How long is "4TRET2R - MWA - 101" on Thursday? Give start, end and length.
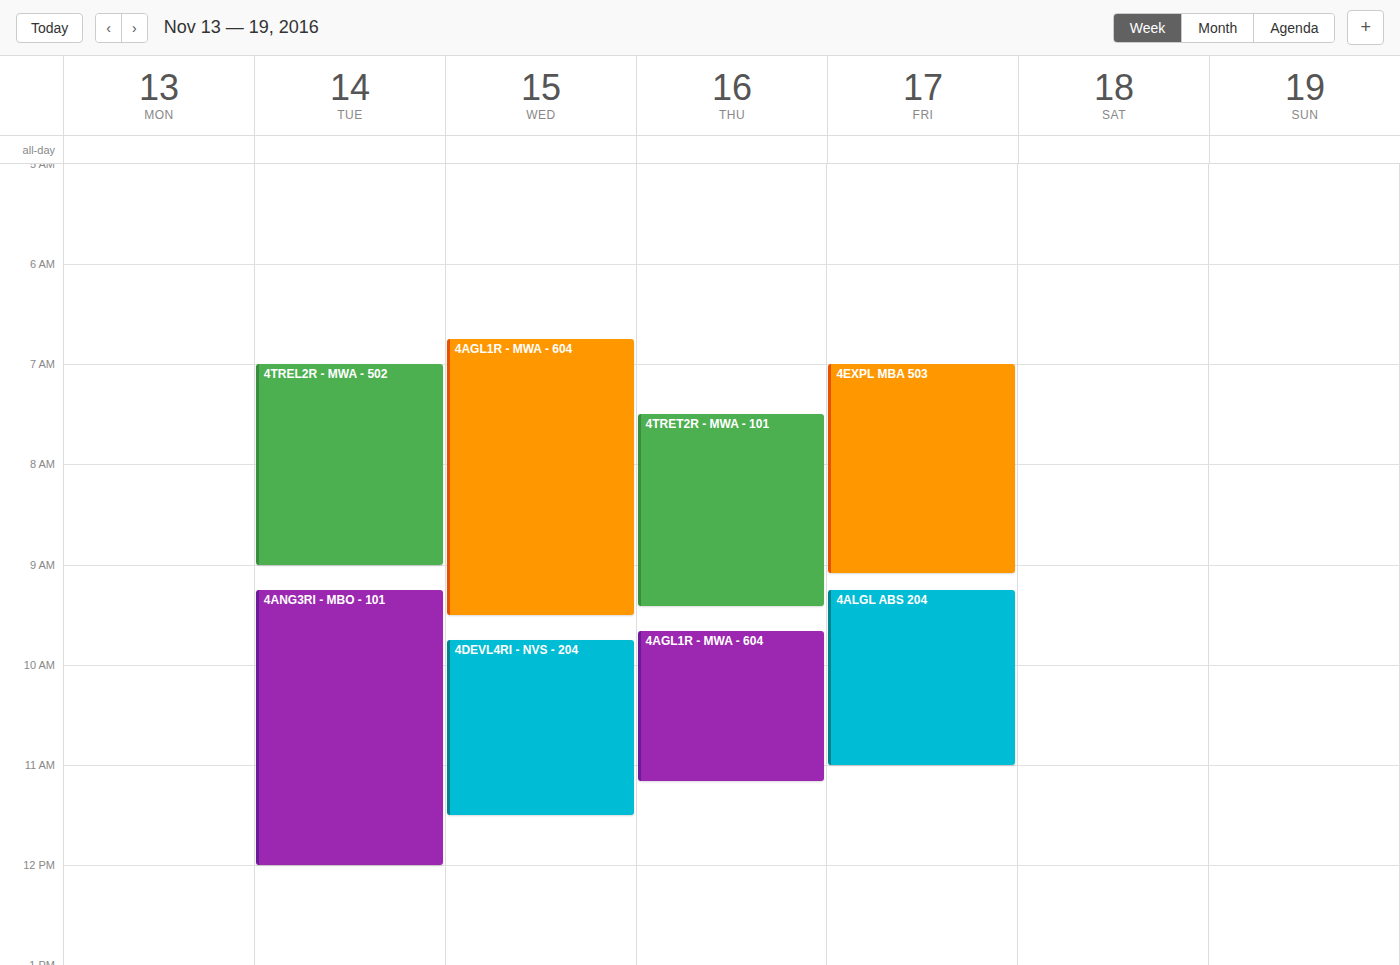
07:30 to 09:25, 1 hour 55 minutes